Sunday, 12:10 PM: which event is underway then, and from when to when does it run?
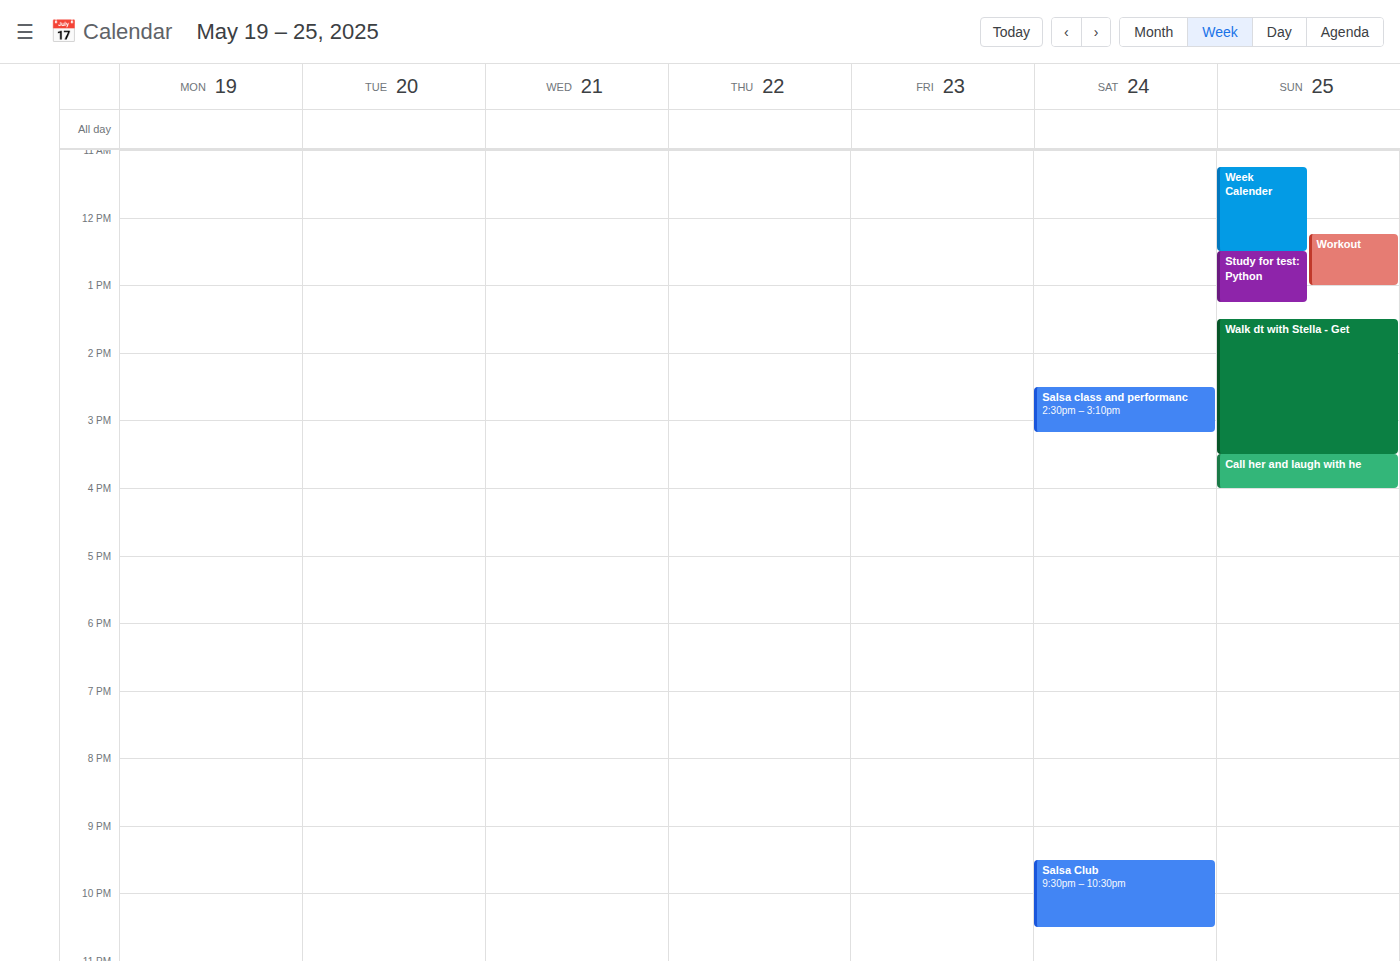
"Week Calender", 11:15 AM to 12:30 PM